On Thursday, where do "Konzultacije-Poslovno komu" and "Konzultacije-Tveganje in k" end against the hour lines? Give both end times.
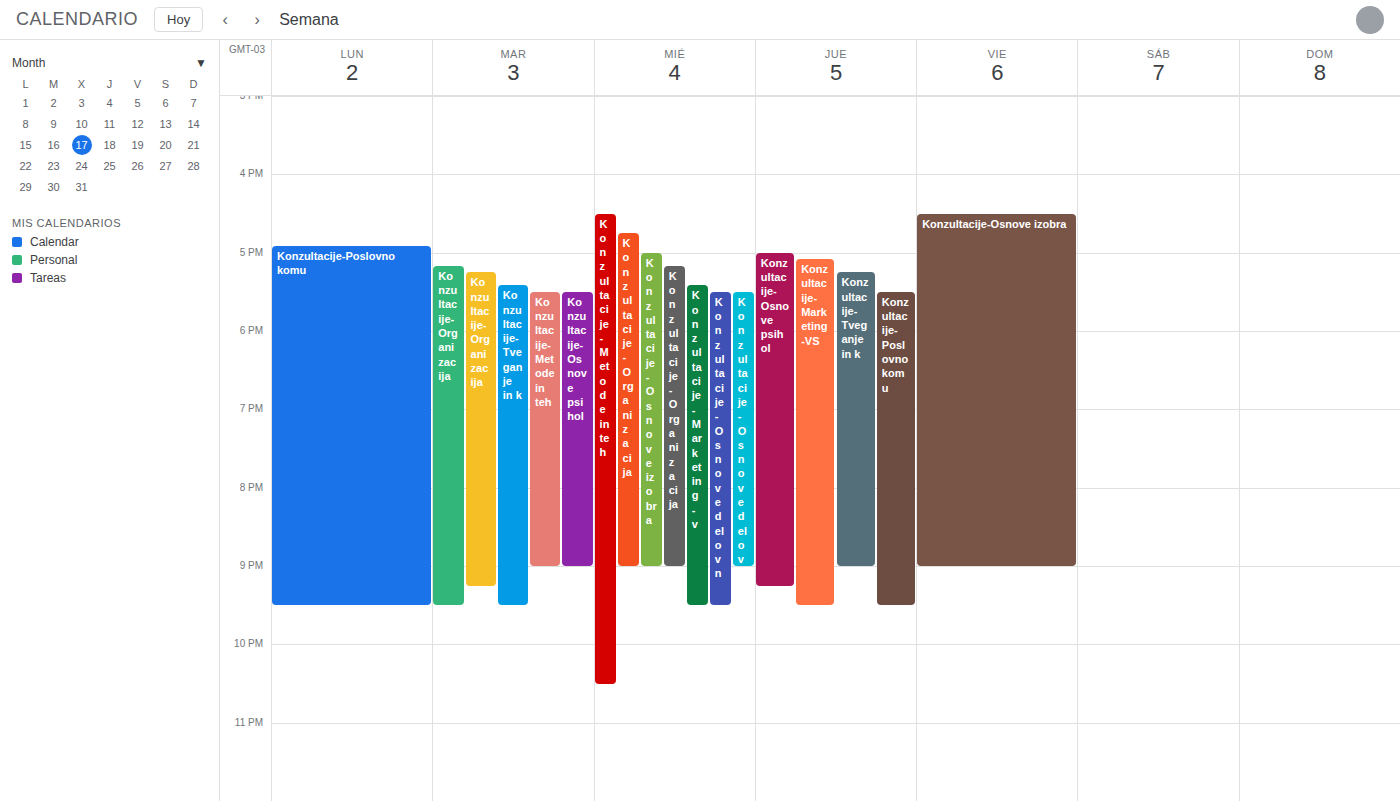
"Konzultacije-Poslovno komu": 9:30 PM, halfway between the 9 PM and 10 PM lines. "Konzultacije-Tveganje in k": 9:00 PM, exactly on the 9 PM line.